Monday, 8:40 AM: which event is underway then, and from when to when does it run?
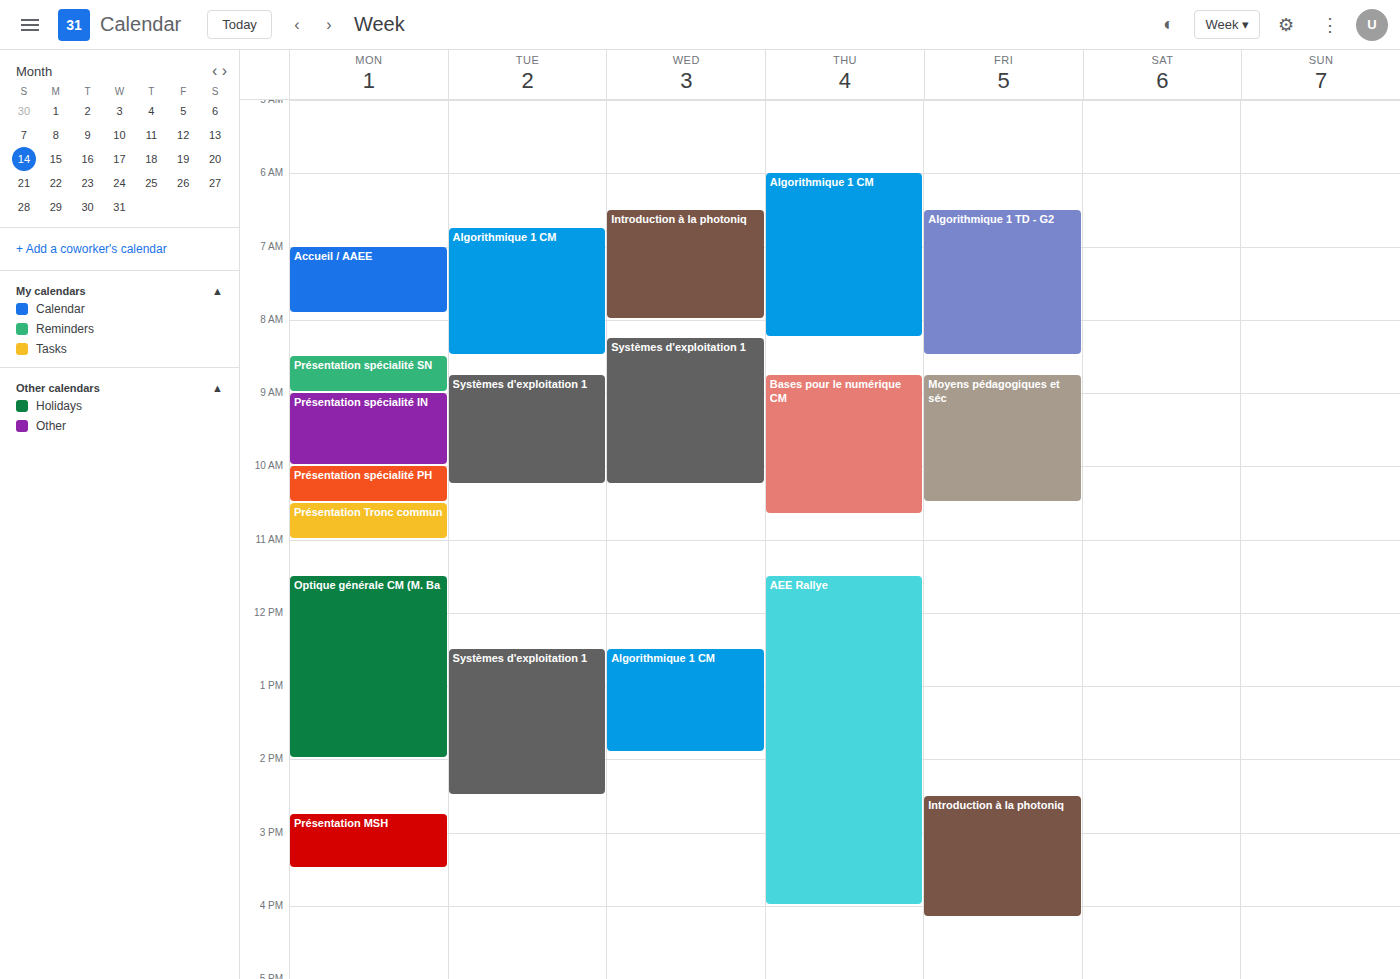
"Présentation spécialité SN", 8:30 AM to 9:00 AM